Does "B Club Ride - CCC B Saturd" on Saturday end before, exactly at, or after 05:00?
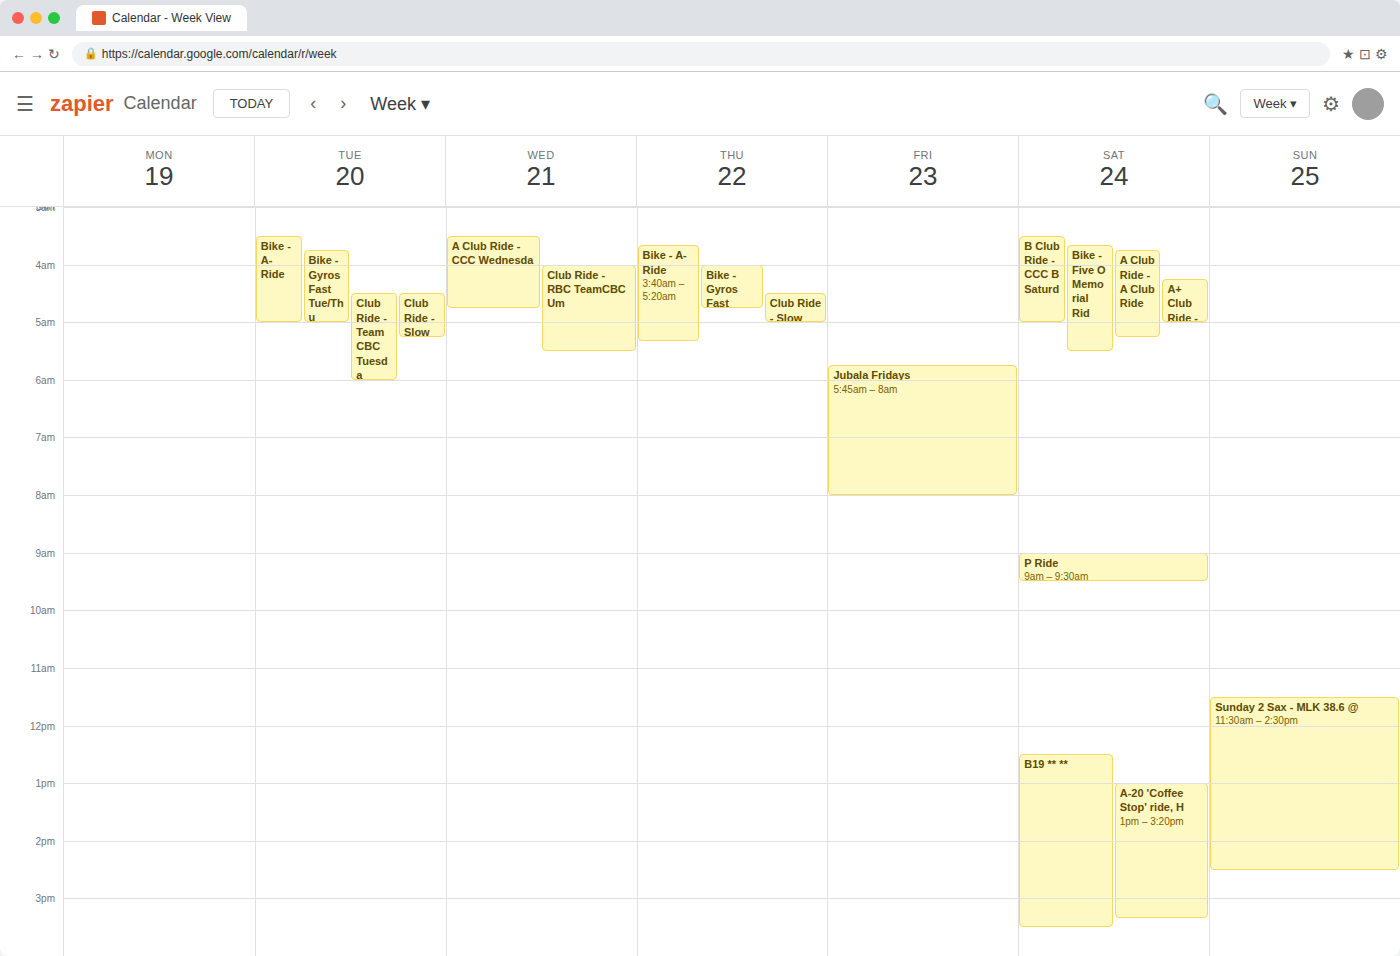
05:00 -- exactly at 05:00, on the 05:00 line.